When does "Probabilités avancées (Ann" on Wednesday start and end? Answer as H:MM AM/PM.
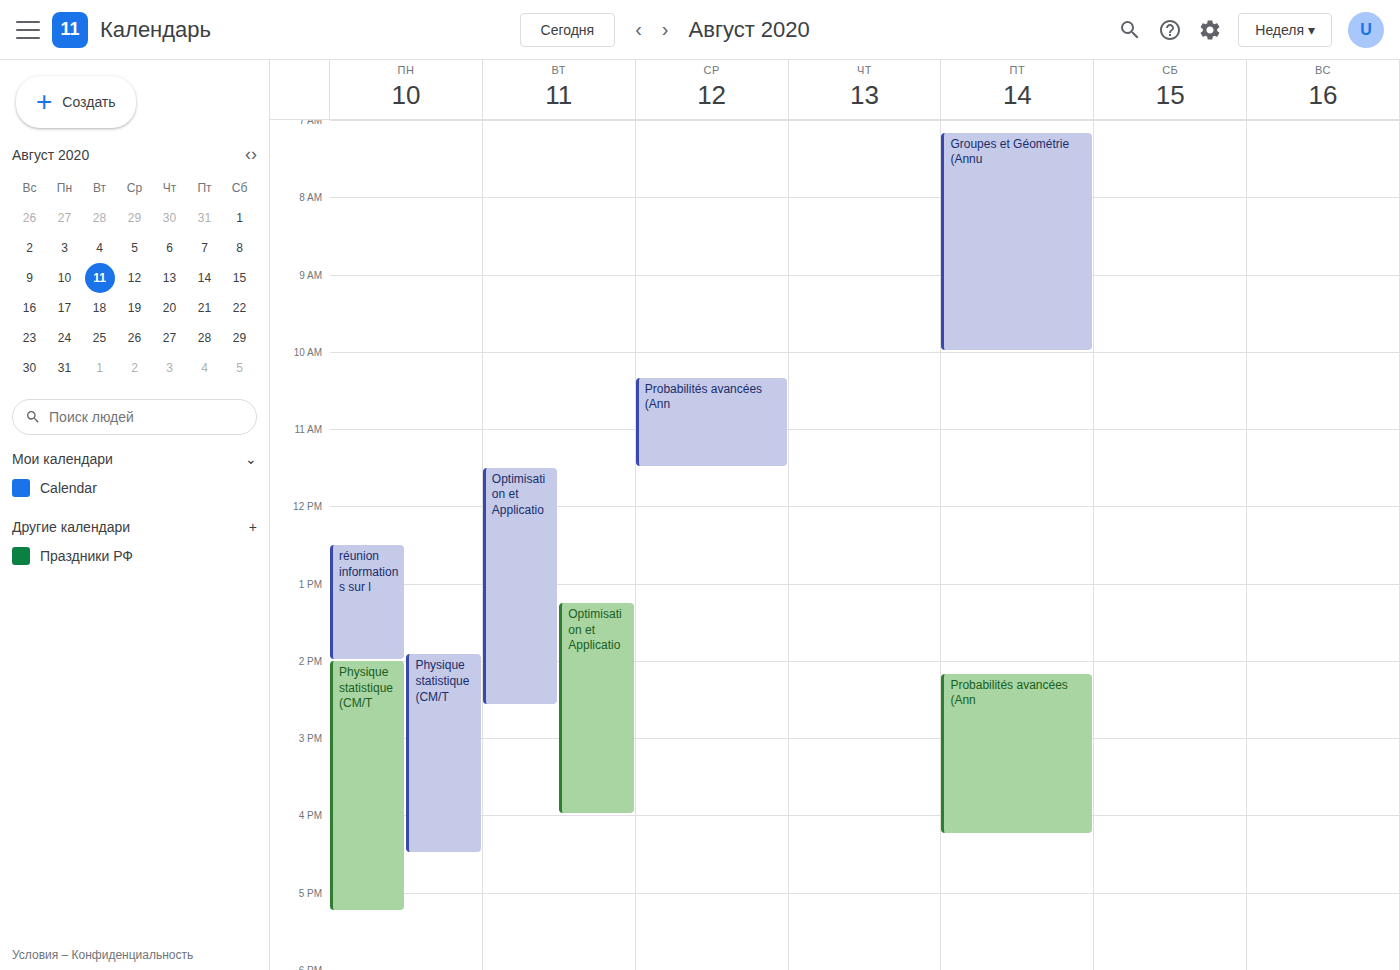
10:20 AM to 11:30 AM